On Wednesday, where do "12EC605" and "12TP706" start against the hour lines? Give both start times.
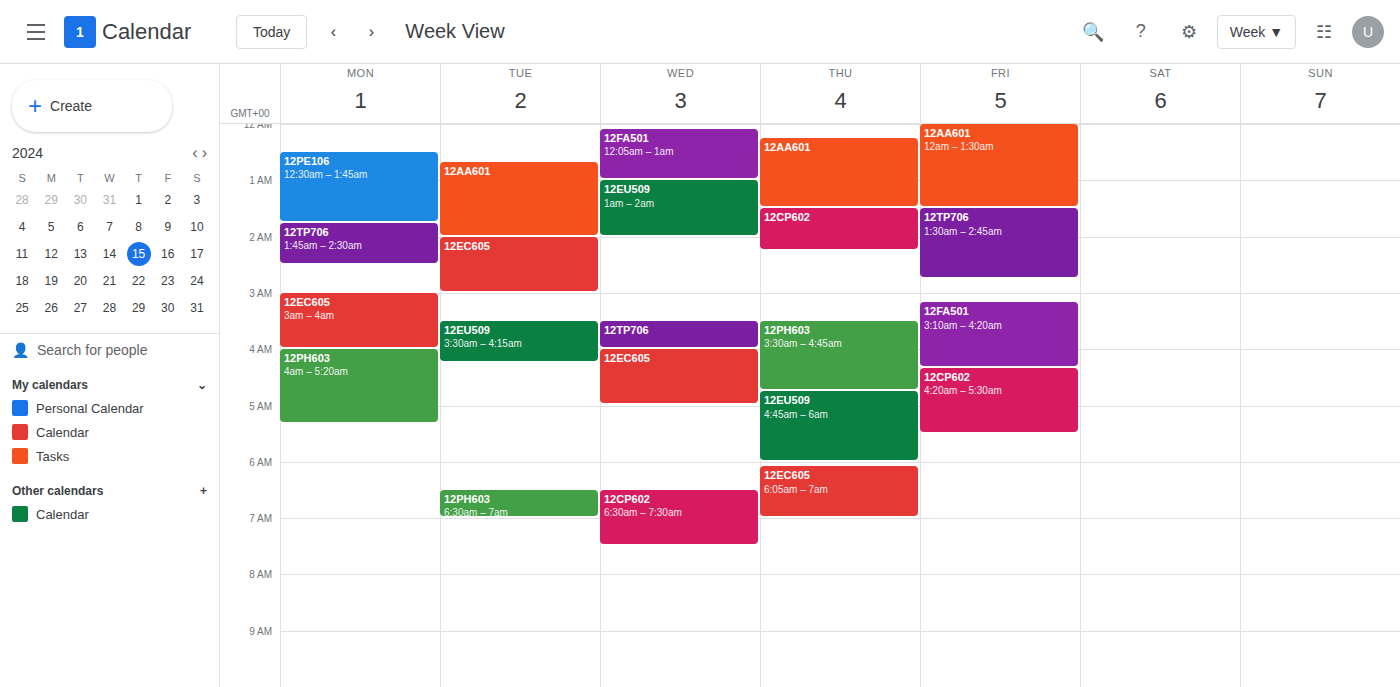
"12EC605": 4:00 AM, exactly on the 4 AM line. "12TP706": 3:30 AM, halfway between the 3 AM and 4 AM lines.